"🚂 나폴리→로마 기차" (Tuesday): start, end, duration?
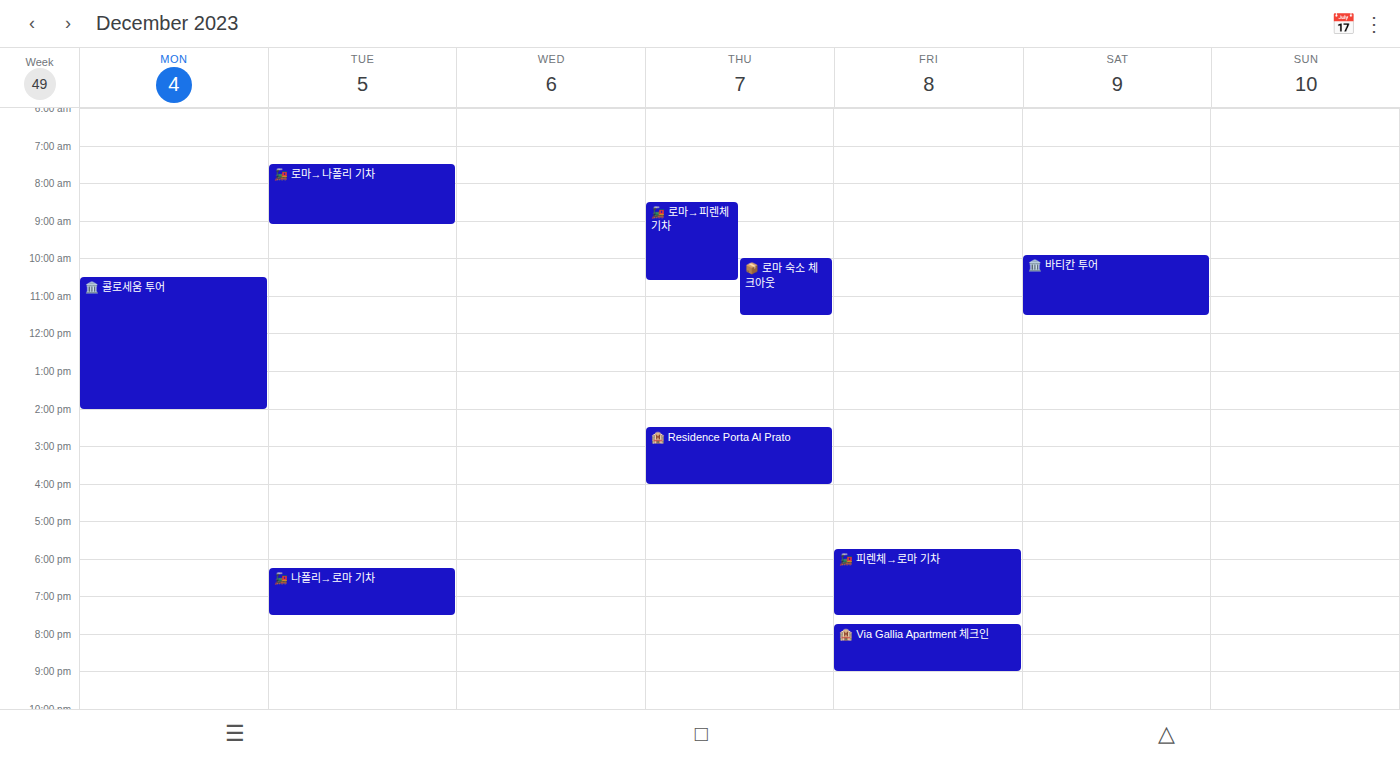
6:15 PM to 7:30 PM, 1 hour 15 minutes